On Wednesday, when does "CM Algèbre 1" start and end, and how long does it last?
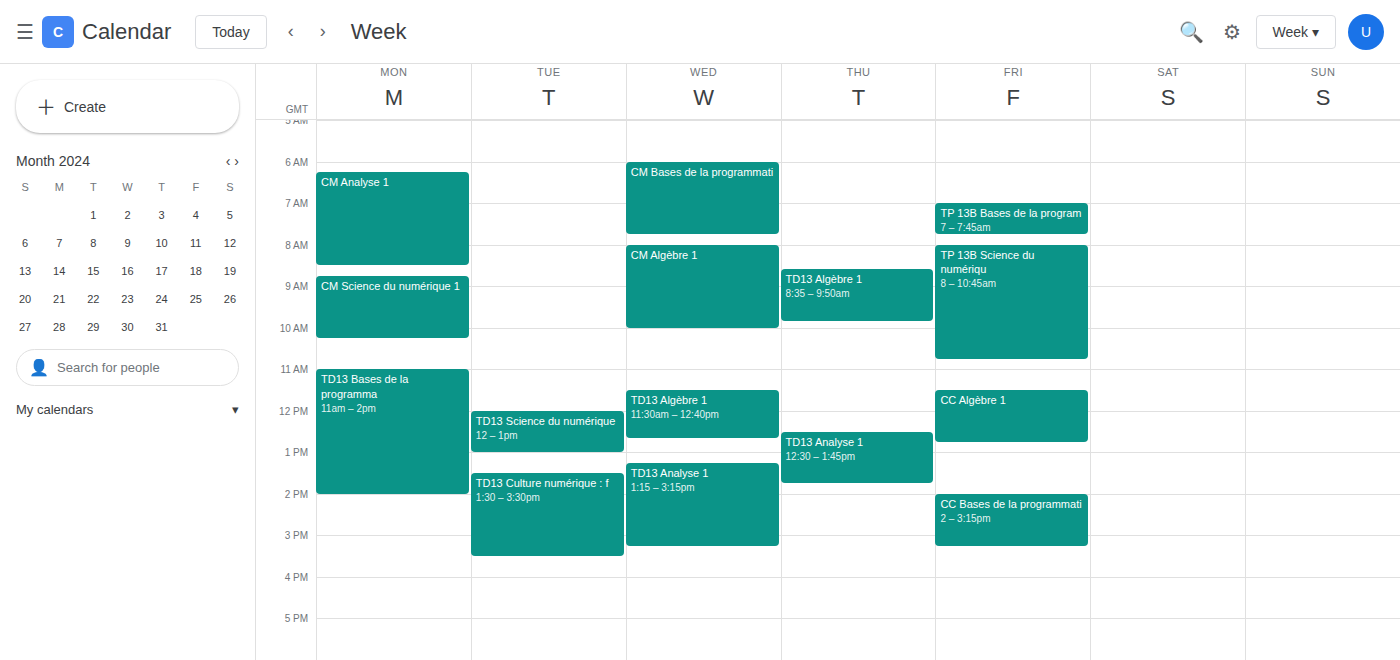
8:00 AM to 10:00 AM, 2 hours